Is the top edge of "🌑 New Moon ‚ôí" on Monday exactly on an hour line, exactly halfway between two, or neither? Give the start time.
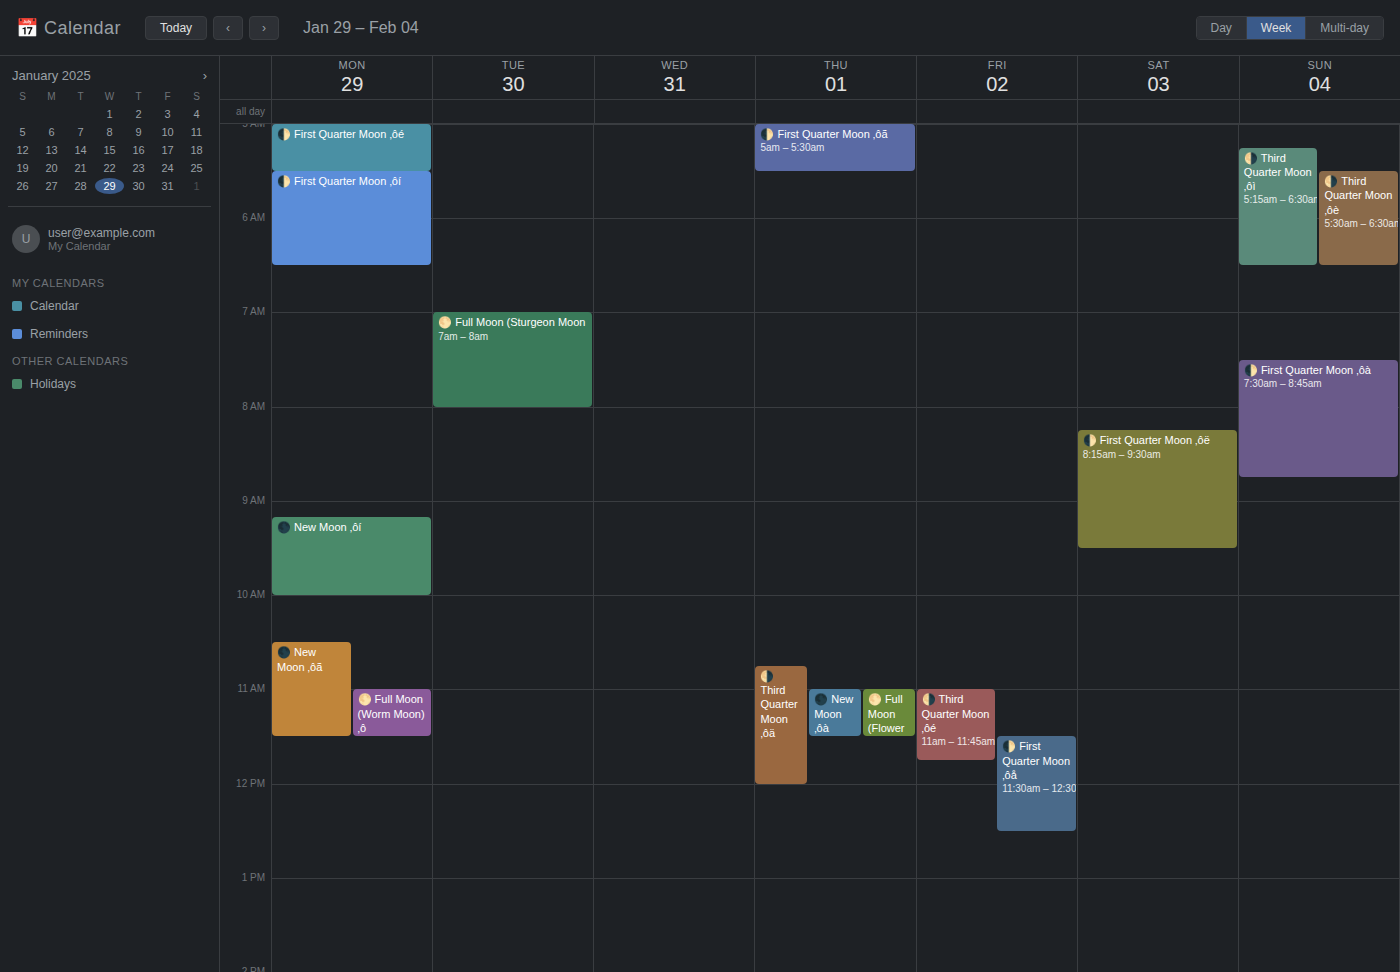
9:10 AM -- neither: 10 minutes below the 9 AM line and 50 minutes above the 10 AM line.